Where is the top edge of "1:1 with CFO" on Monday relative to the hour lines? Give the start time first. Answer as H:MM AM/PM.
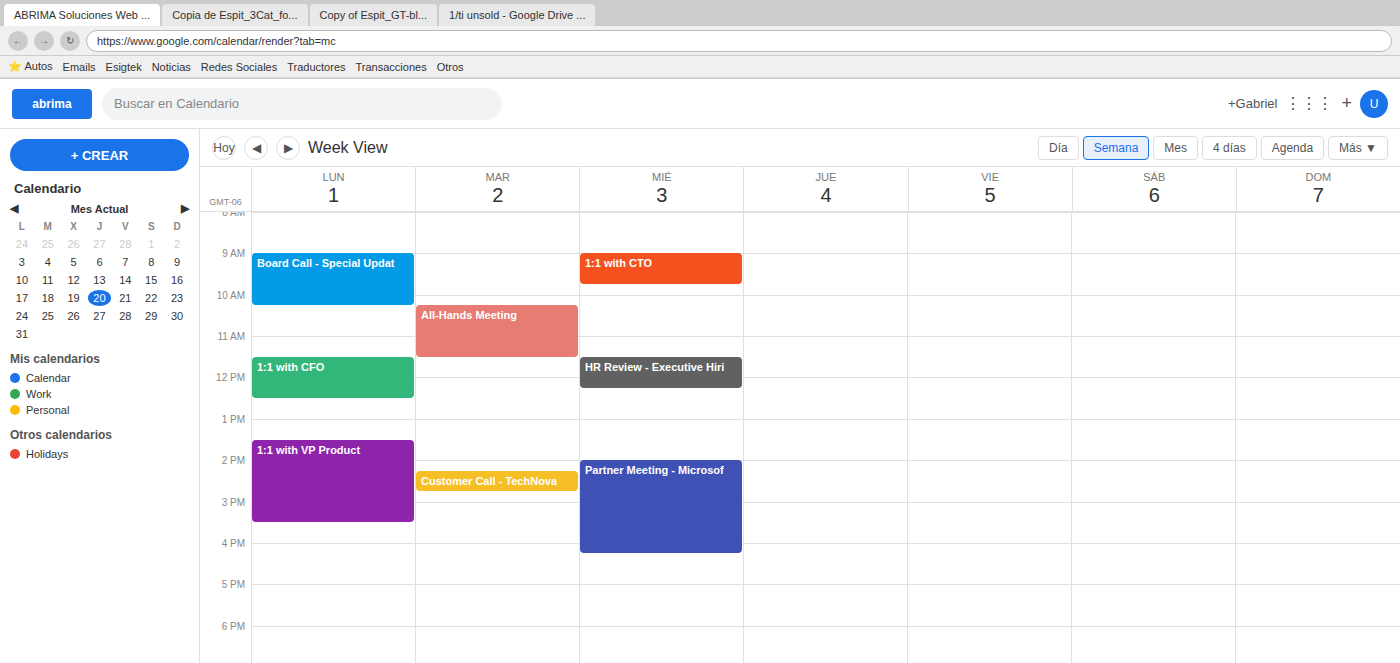
11:30 AM -- halfway between the 11 AM and 12 PM lines.